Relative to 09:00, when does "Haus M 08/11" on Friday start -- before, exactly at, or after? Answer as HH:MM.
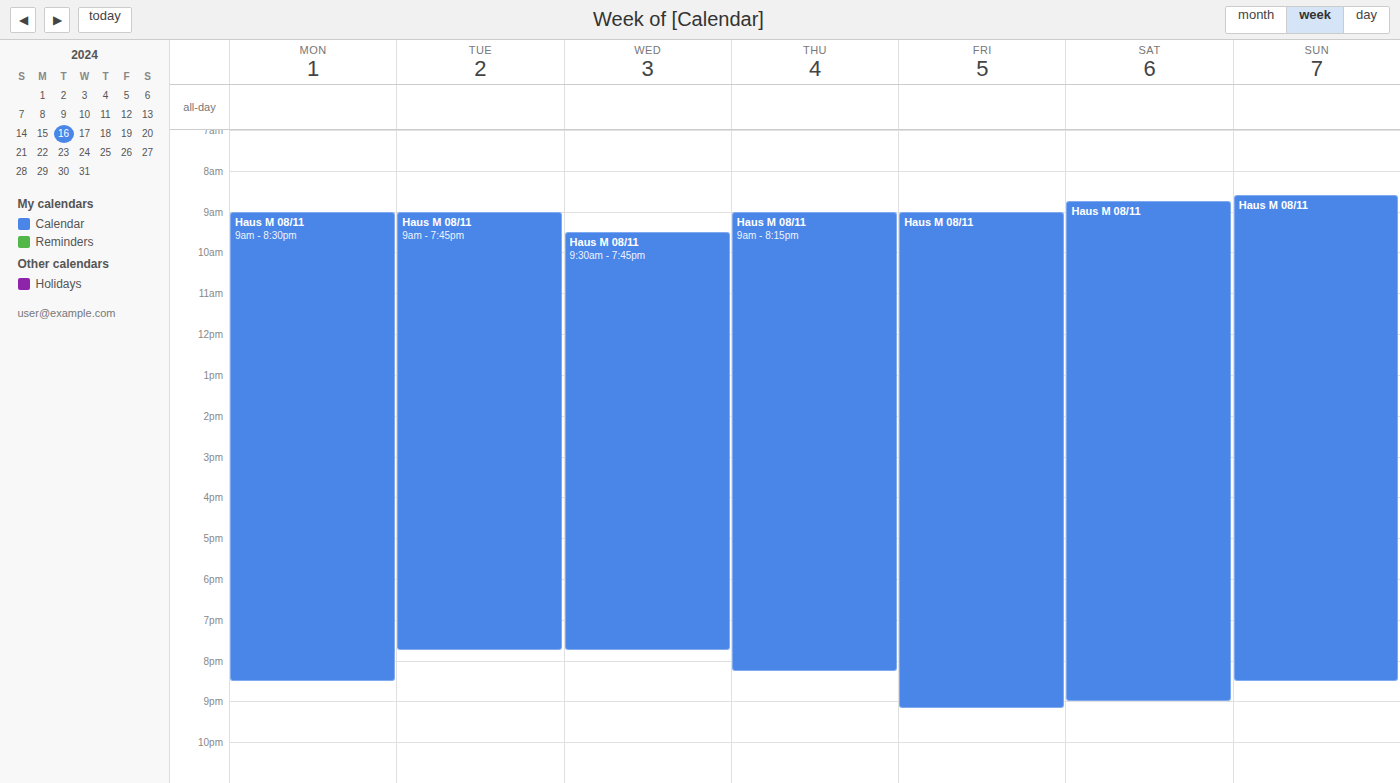
09:00 -- exactly at 09:00, on the 09:00 line.